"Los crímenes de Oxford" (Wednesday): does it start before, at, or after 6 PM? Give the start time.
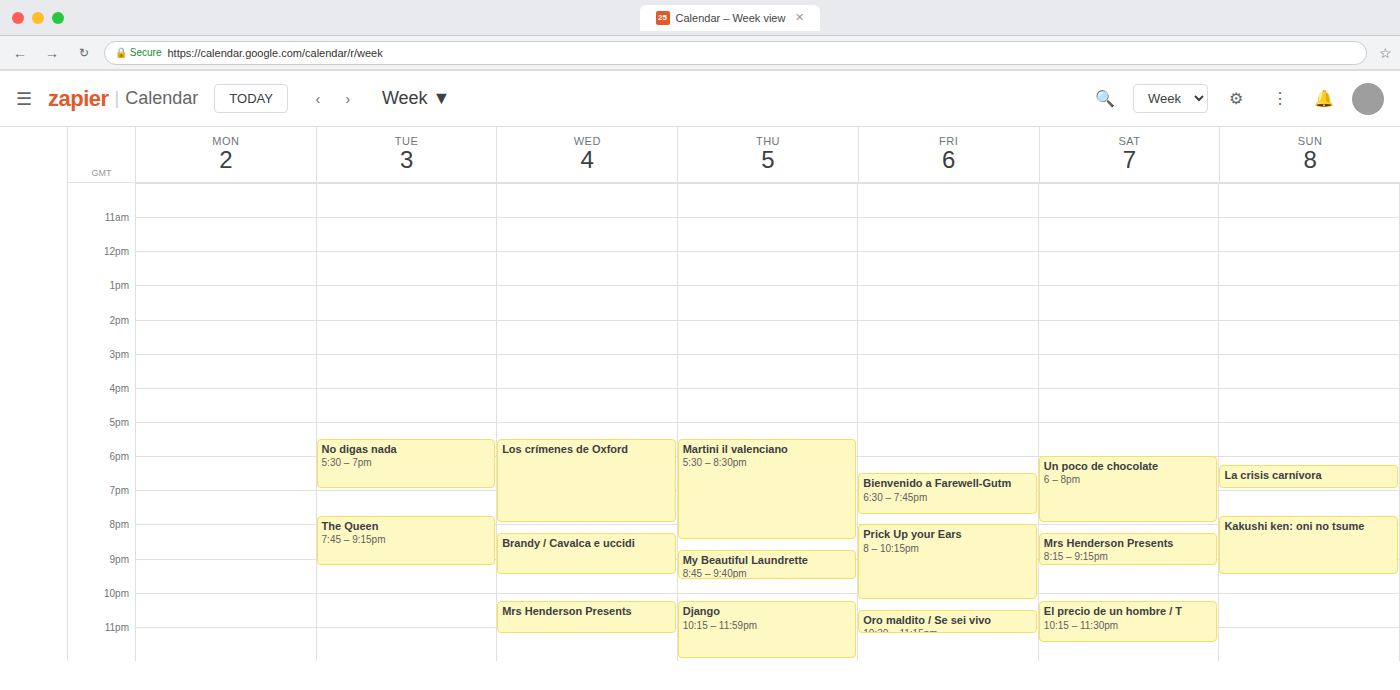
5:30 PM -- before 6 PM, 30 minutes above the 6 PM line.